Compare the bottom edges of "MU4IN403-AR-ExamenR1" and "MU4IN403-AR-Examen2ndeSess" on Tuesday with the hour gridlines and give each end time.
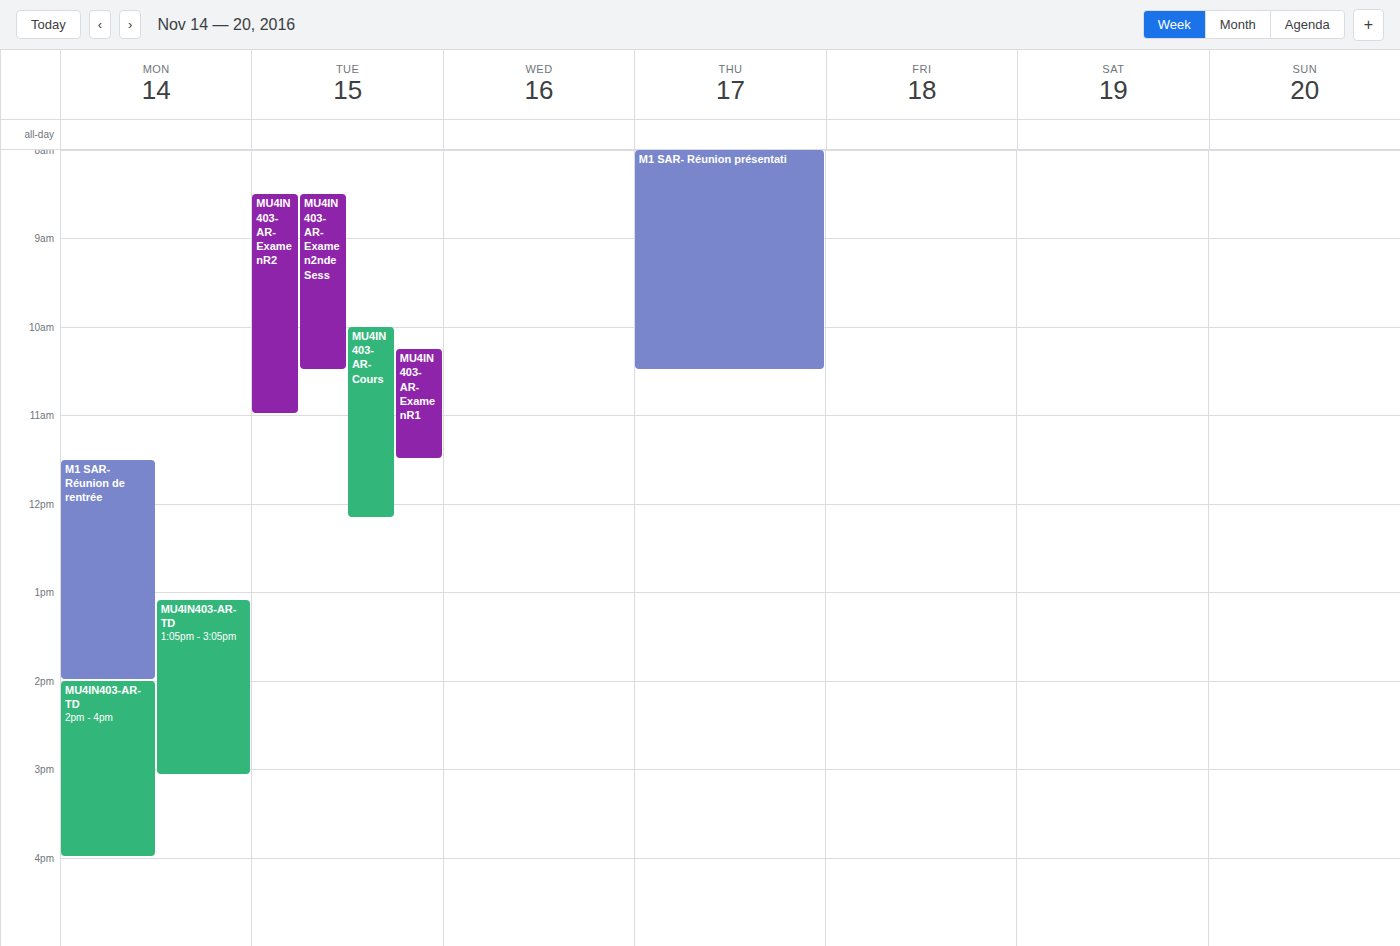
"MU4IN403-AR-ExamenR1": 11:30 AM, halfway between the 11 AM and 12 PM lines. "MU4IN403-AR-Examen2ndeSess": 10:30 AM, halfway between the 10 AM and 11 AM lines.